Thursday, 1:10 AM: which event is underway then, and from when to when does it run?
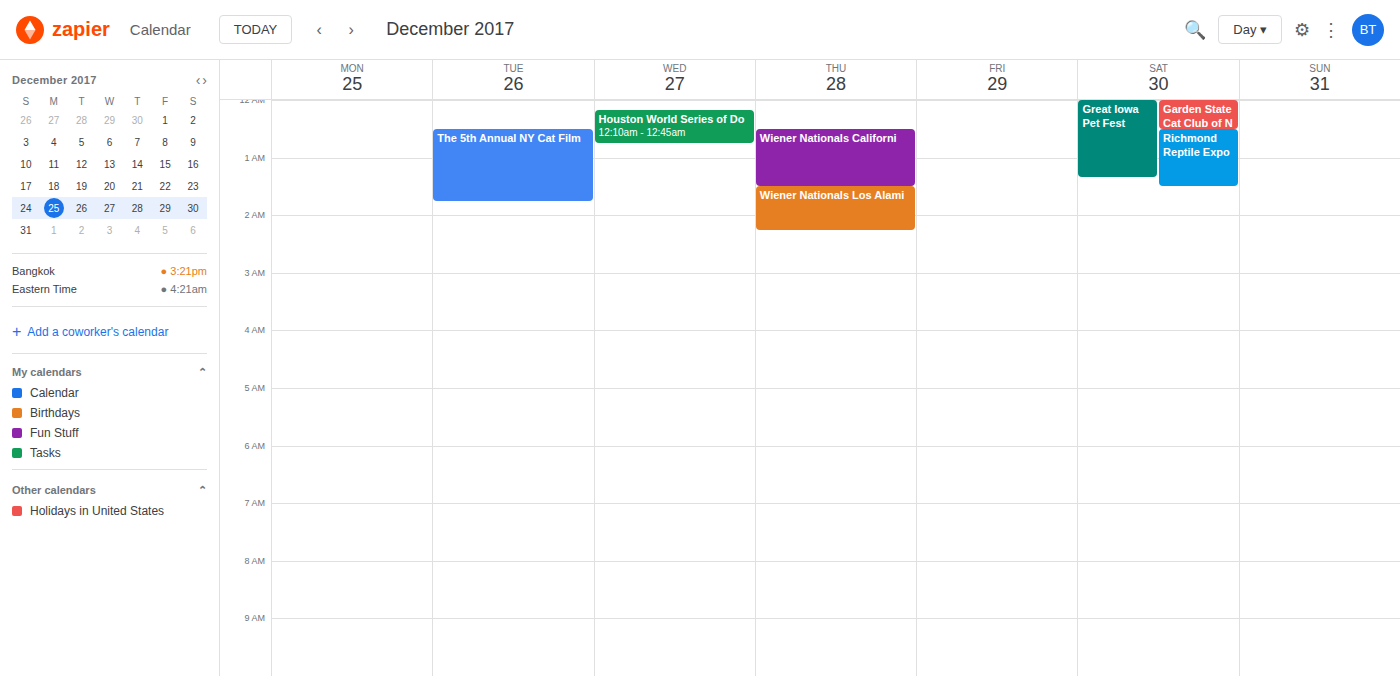
"Wiener Nationals Californi", 12:30 AM to 1:30 AM